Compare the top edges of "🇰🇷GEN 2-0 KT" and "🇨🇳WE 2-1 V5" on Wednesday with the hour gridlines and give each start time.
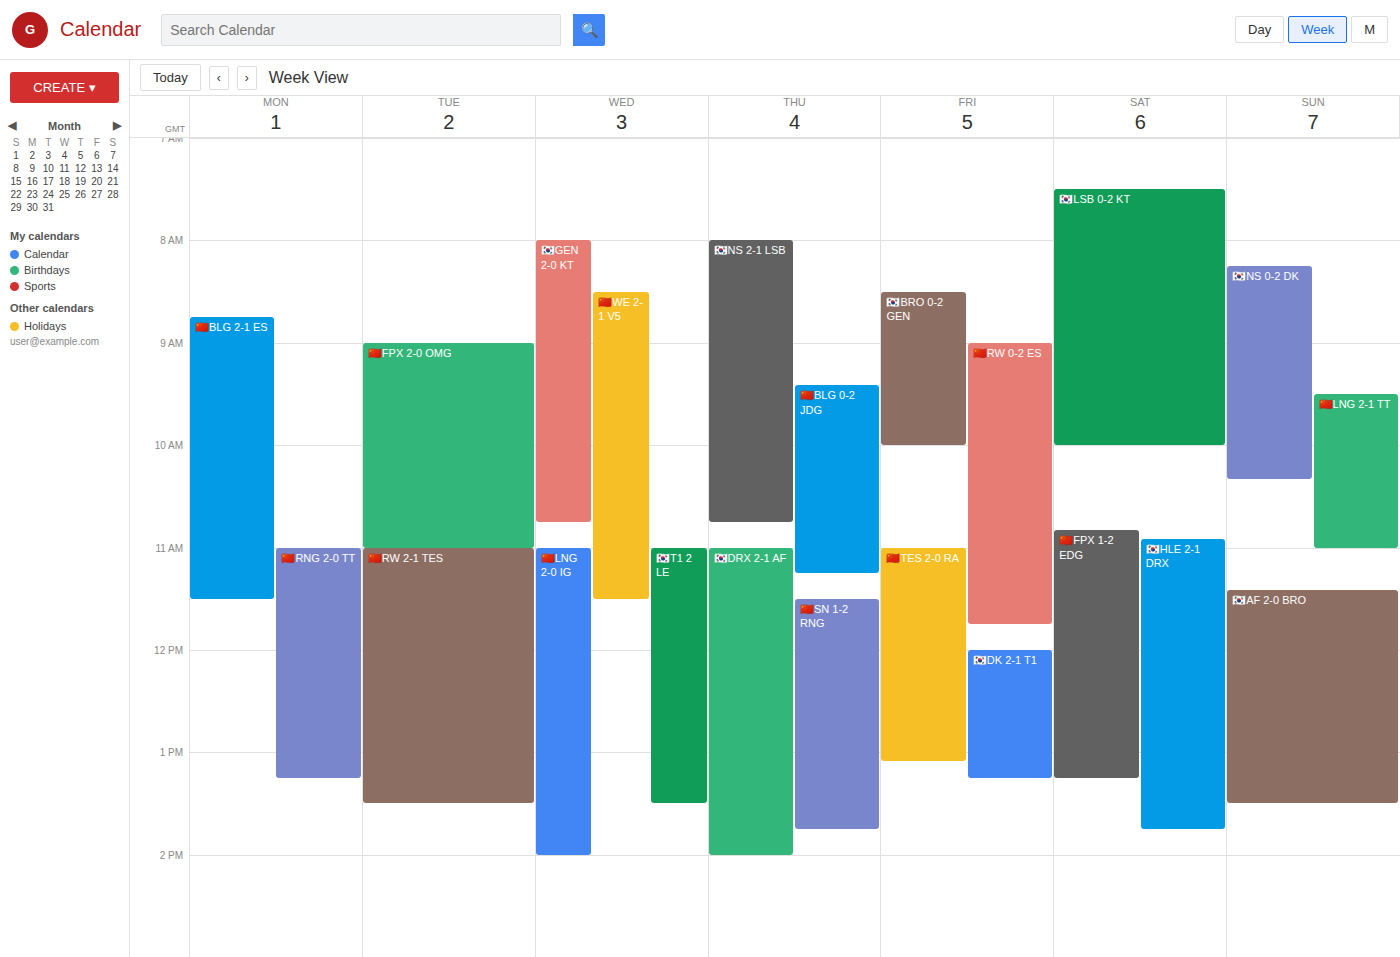
"🇰🇷GEN 2-0 KT": 08:00, exactly on the 08:00 line. "🇨🇳WE 2-1 V5": 08:30, halfway between the 08:00 and 09:00 lines.